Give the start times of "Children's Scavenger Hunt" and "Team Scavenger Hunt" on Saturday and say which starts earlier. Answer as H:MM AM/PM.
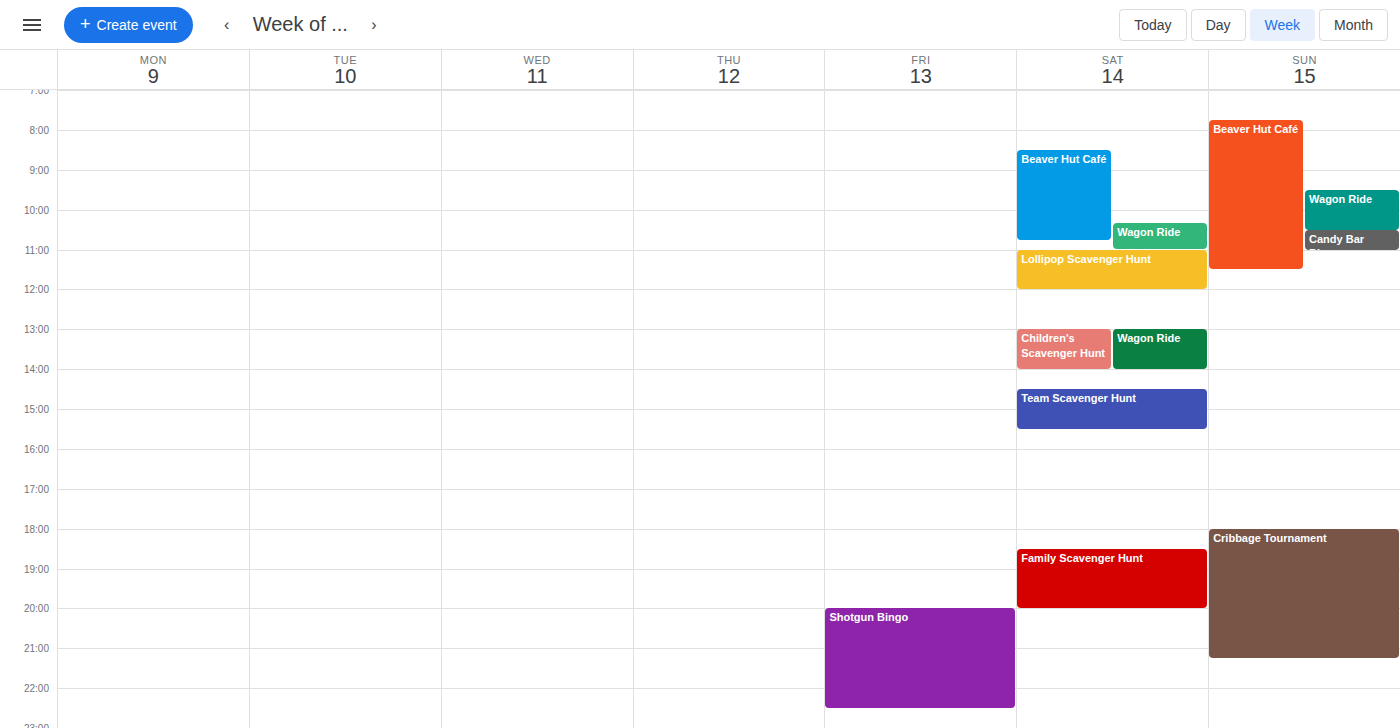
"Children's Scavenger Hunt" 1:00 PM; "Team Scavenger Hunt" 2:30 PM.